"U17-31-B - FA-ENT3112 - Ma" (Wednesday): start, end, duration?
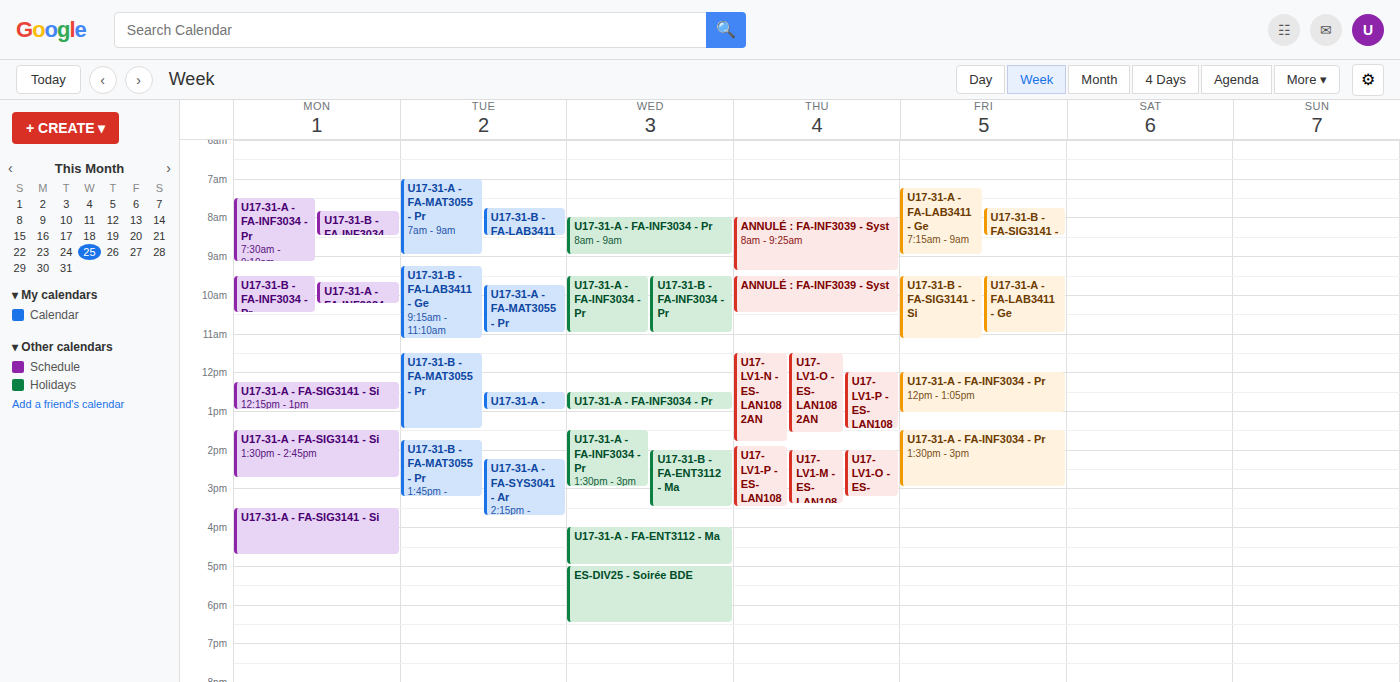
2:00 PM to 3:30 PM, 1 hour 30 minutes